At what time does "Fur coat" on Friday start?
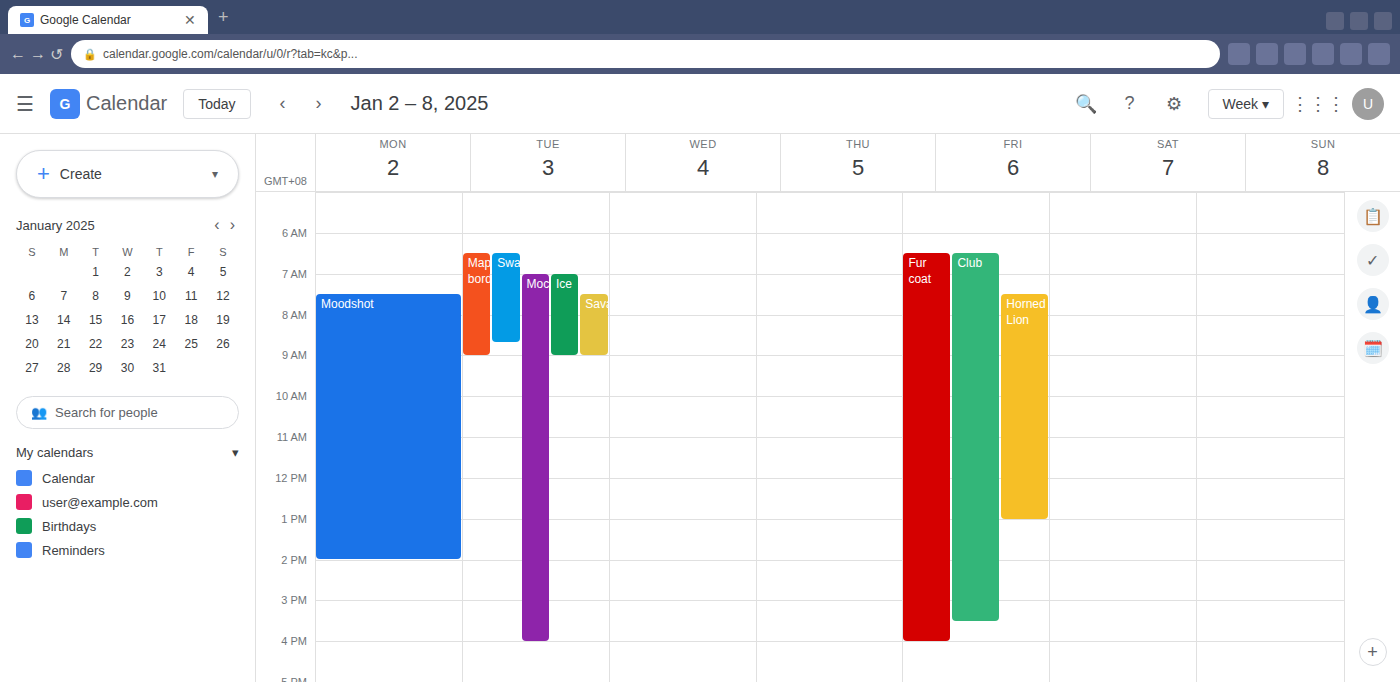
6:30 AM